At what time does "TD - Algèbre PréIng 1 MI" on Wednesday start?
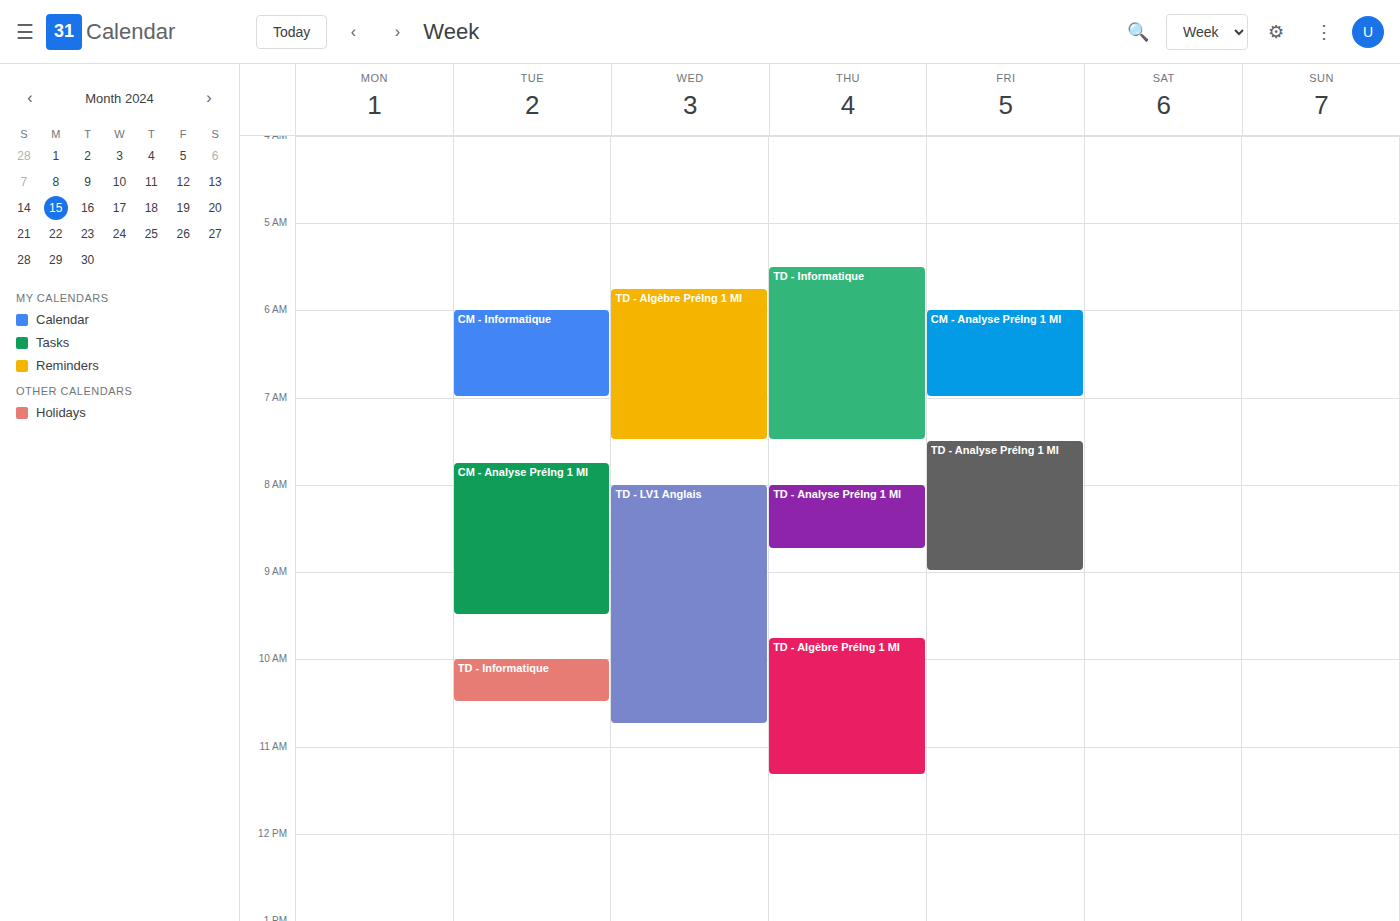
5:45 AM